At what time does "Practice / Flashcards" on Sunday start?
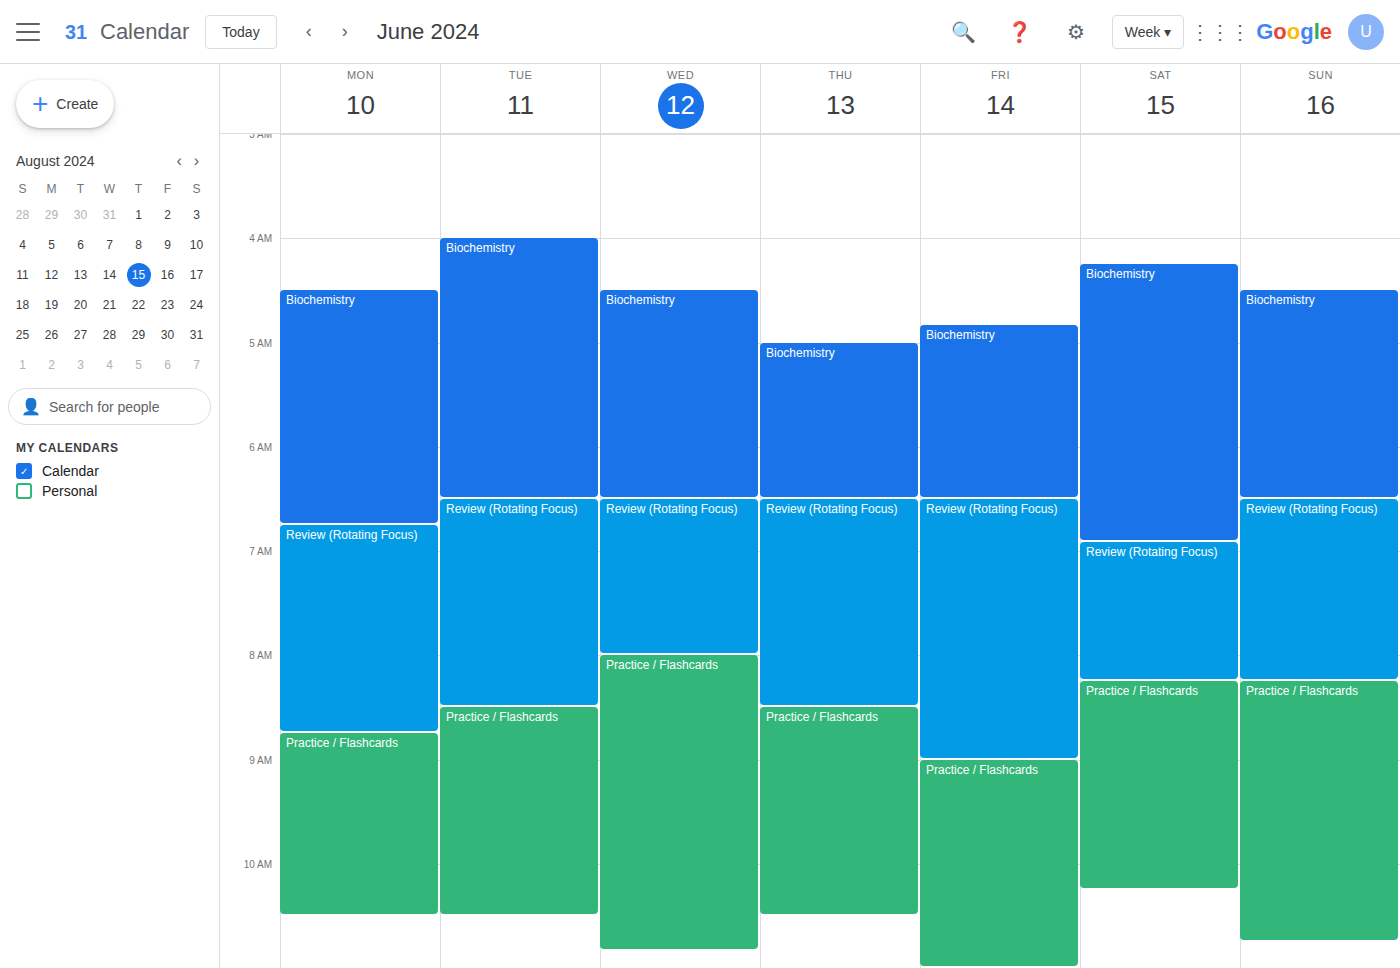
8:15 AM